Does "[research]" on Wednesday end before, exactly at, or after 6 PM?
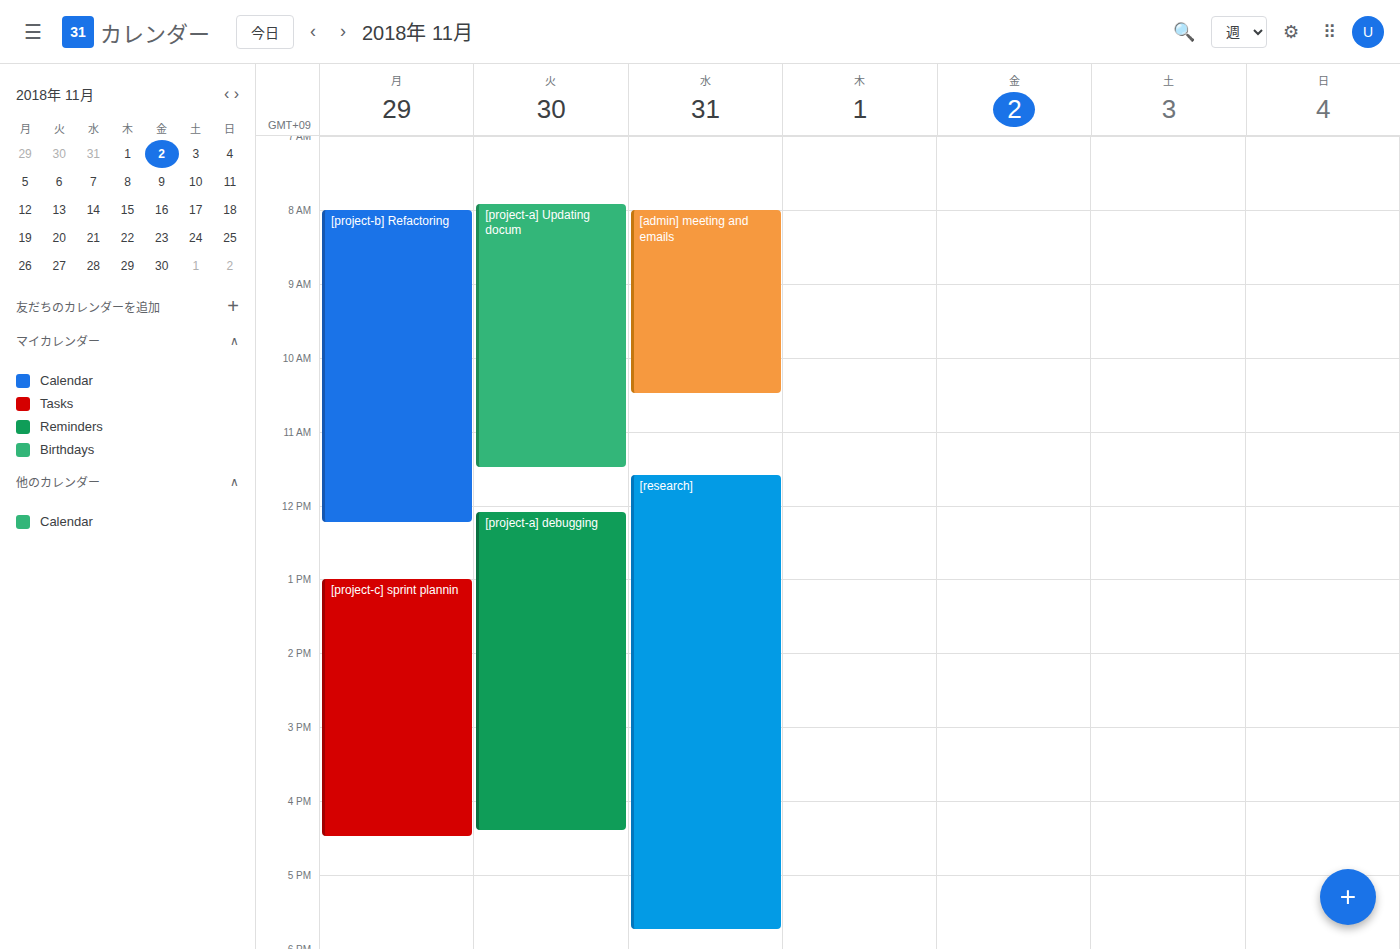
5:45 PM -- before 6 PM, 15 minutes above the 6 PM line.